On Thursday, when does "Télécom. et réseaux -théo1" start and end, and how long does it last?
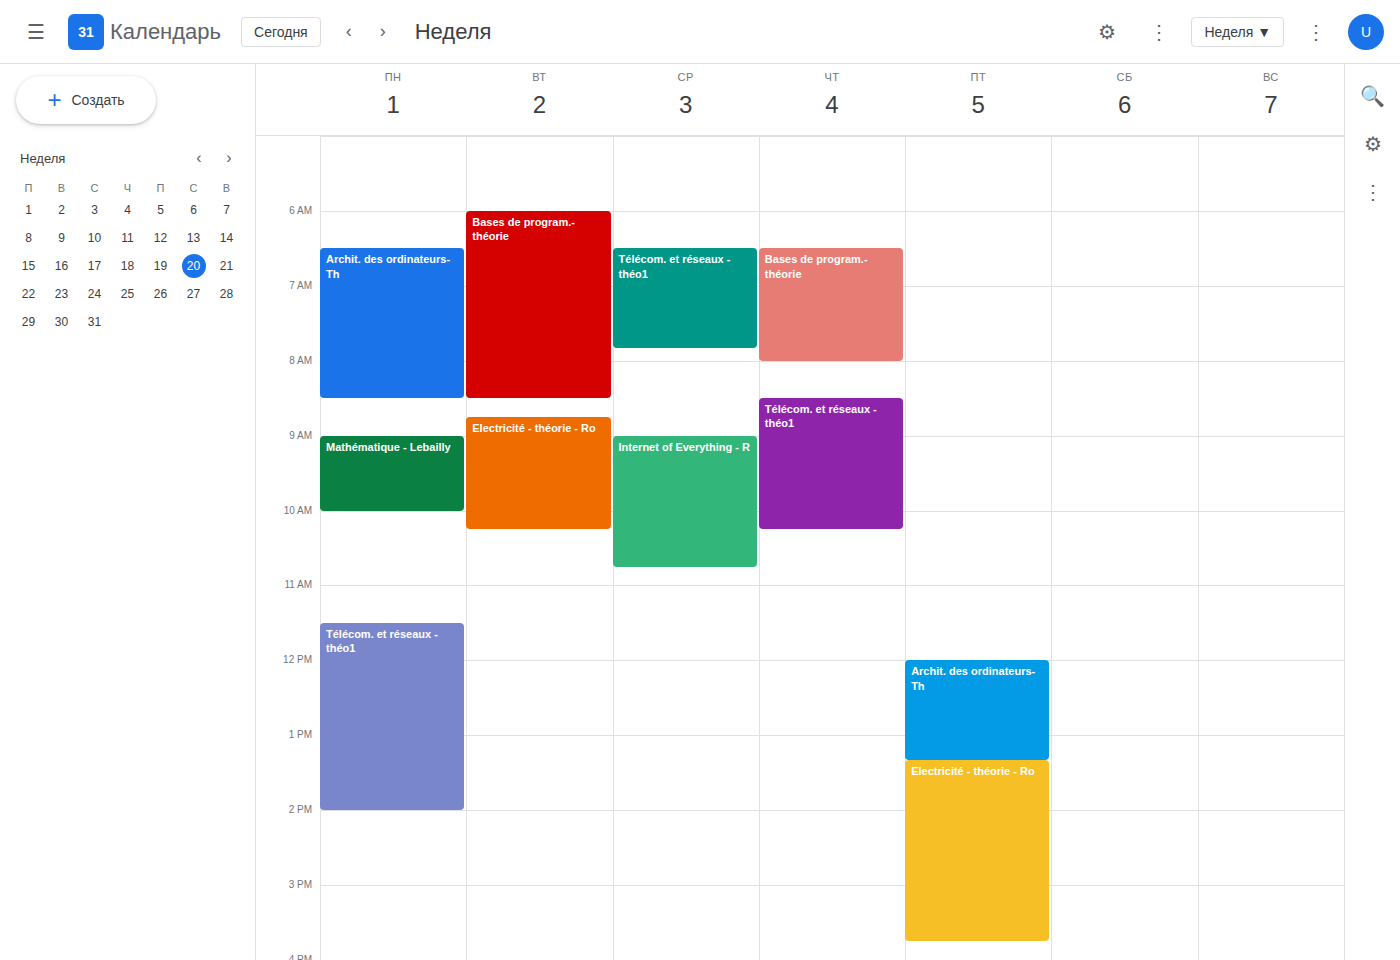
8:30 AM to 10:15 AM, 1 hour 45 minutes